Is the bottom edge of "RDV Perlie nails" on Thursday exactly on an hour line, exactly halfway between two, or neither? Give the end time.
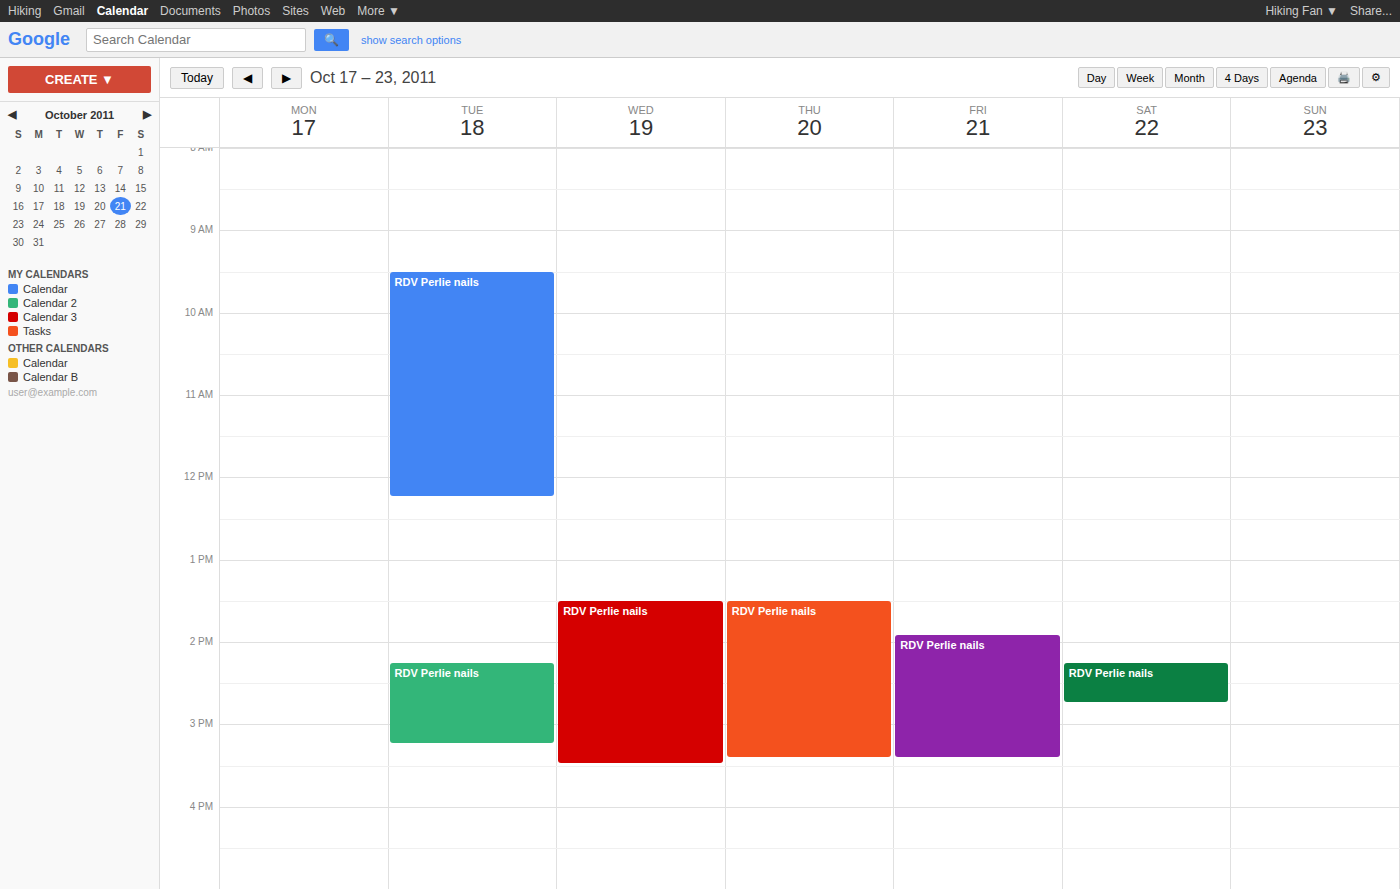
3:25 PM -- neither: 25 minutes below the 3 PM line and 35 minutes above the 4 PM line.